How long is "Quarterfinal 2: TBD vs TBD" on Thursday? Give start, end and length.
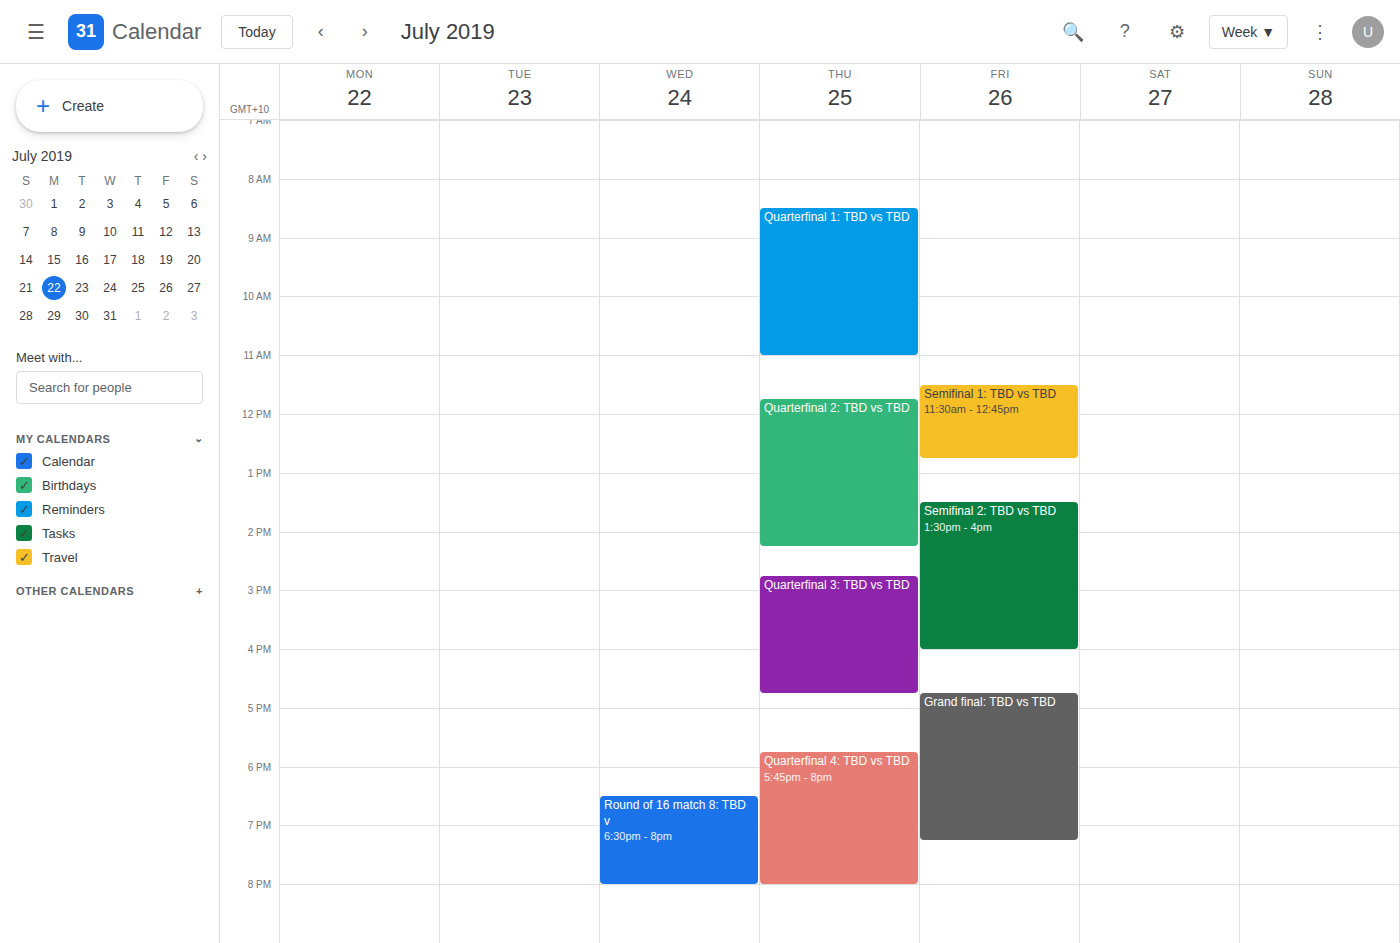
11:45 AM to 2:15 PM, 2 hours 30 minutes